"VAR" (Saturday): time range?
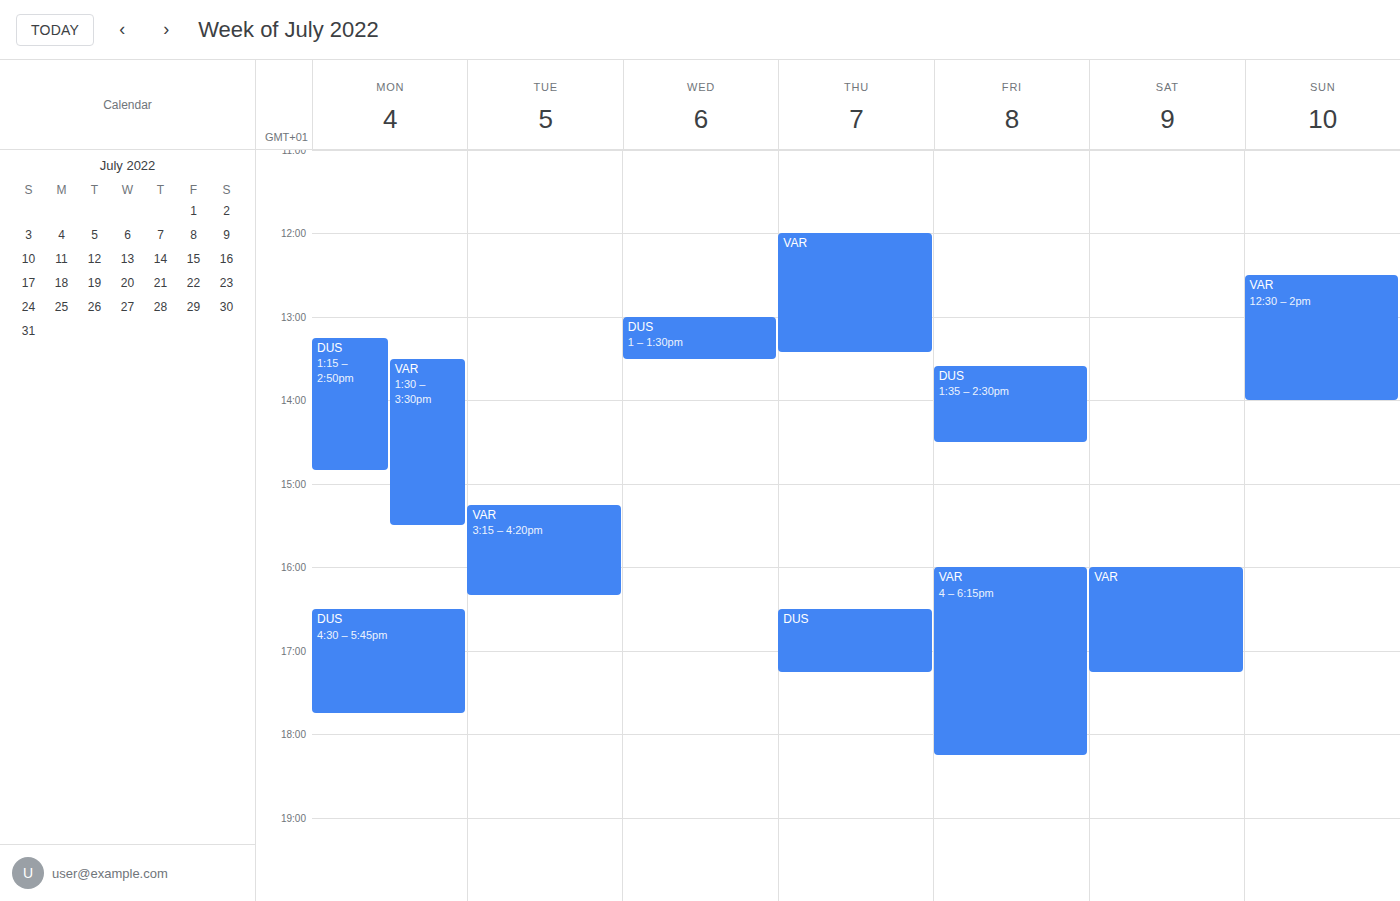
4:00 PM to 5:15 PM